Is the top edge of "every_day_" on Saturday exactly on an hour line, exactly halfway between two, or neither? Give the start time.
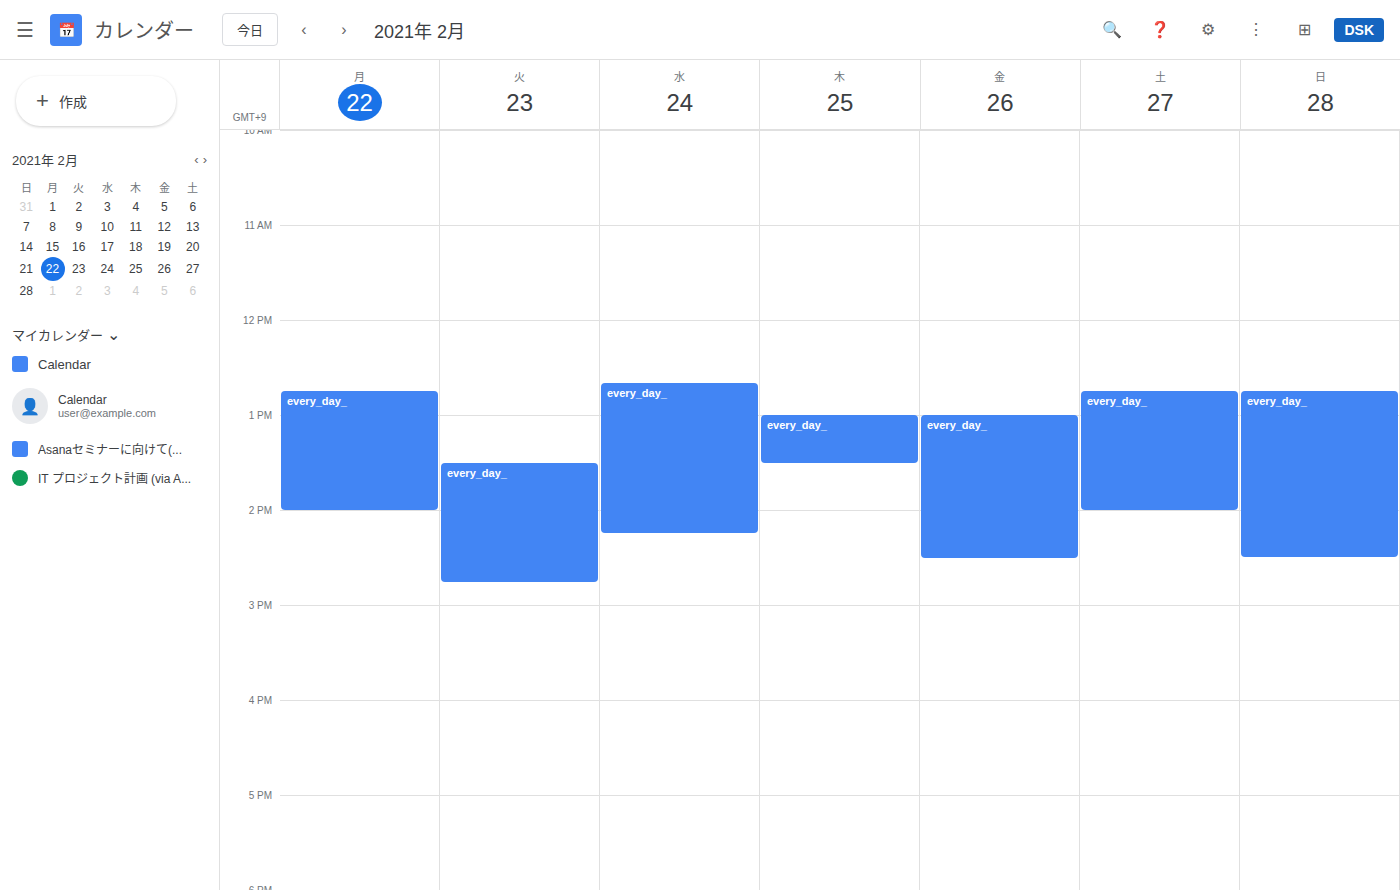
12:45 PM -- neither: three quarters of the way from the 12 PM line to the 1 PM line.